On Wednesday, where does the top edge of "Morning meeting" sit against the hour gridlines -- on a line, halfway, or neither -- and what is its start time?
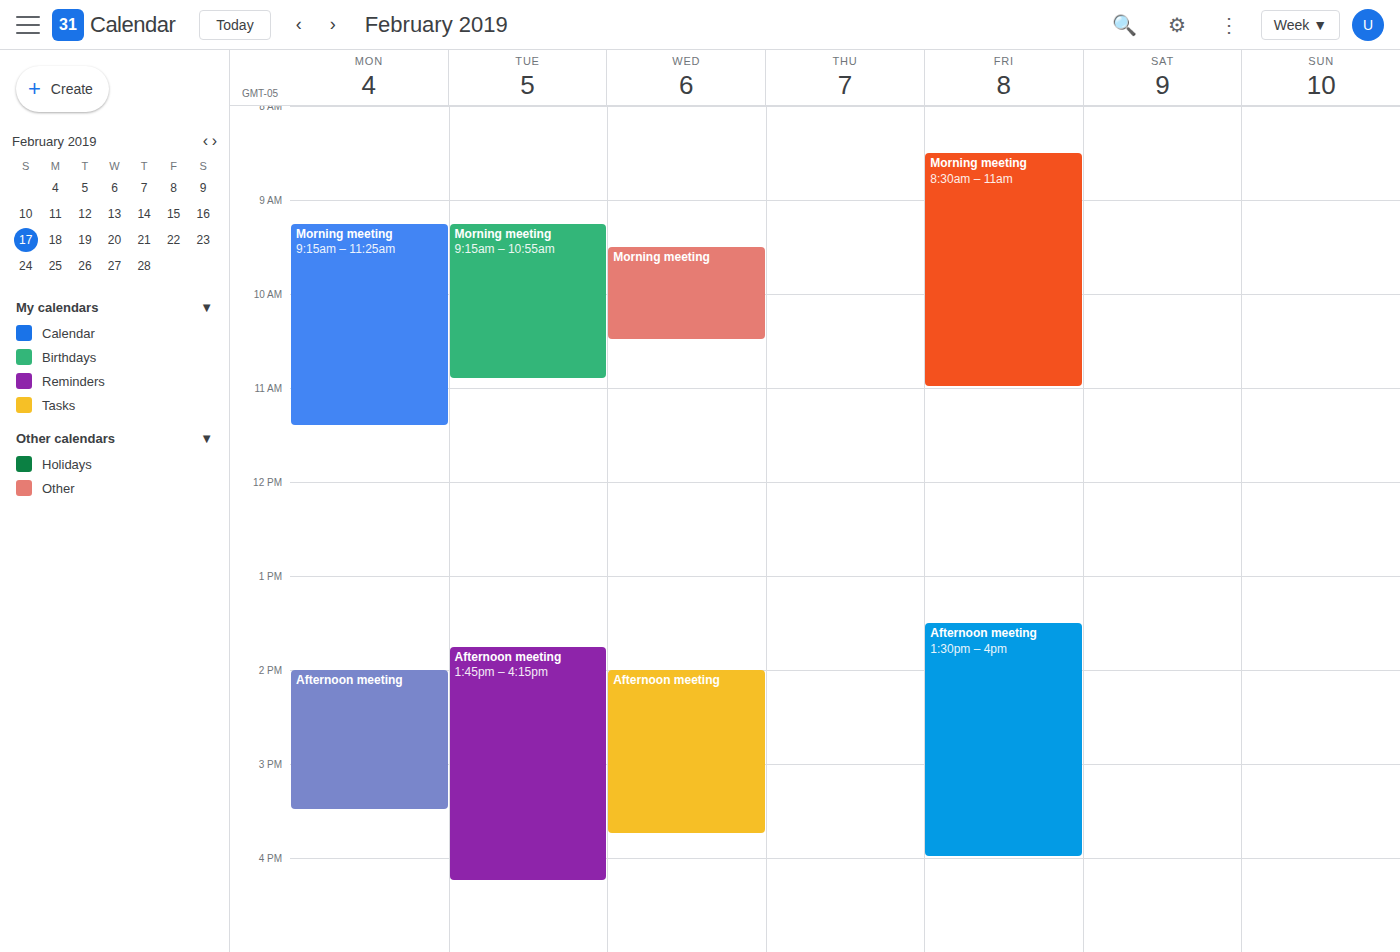
9:30 AM -- halfway between the 9 AM and 10 AM lines.